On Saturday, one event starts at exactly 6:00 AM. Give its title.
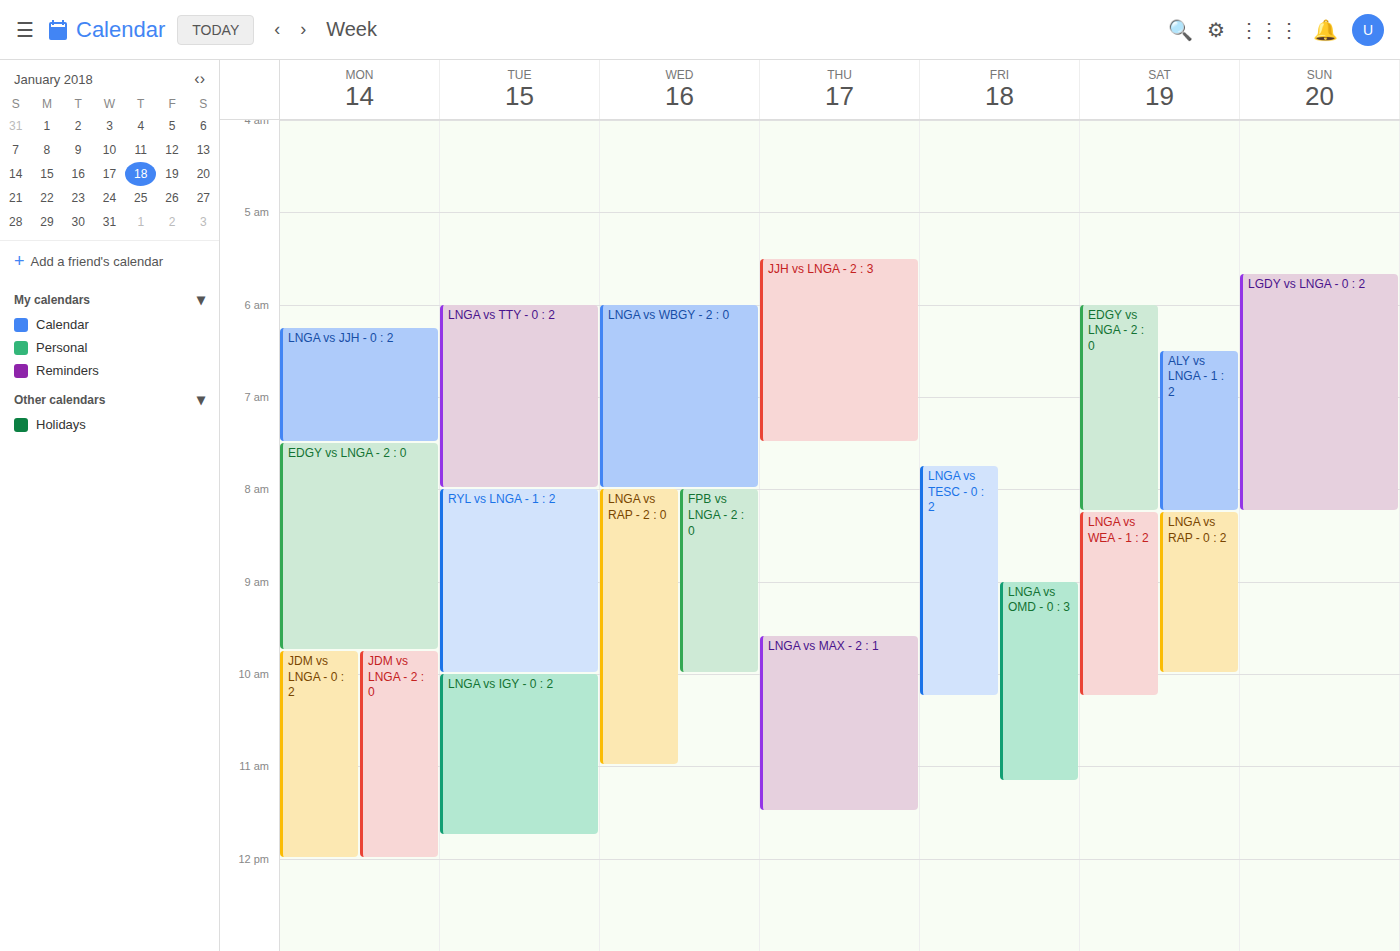
"EDGY vs LNGA - 2 : 0"